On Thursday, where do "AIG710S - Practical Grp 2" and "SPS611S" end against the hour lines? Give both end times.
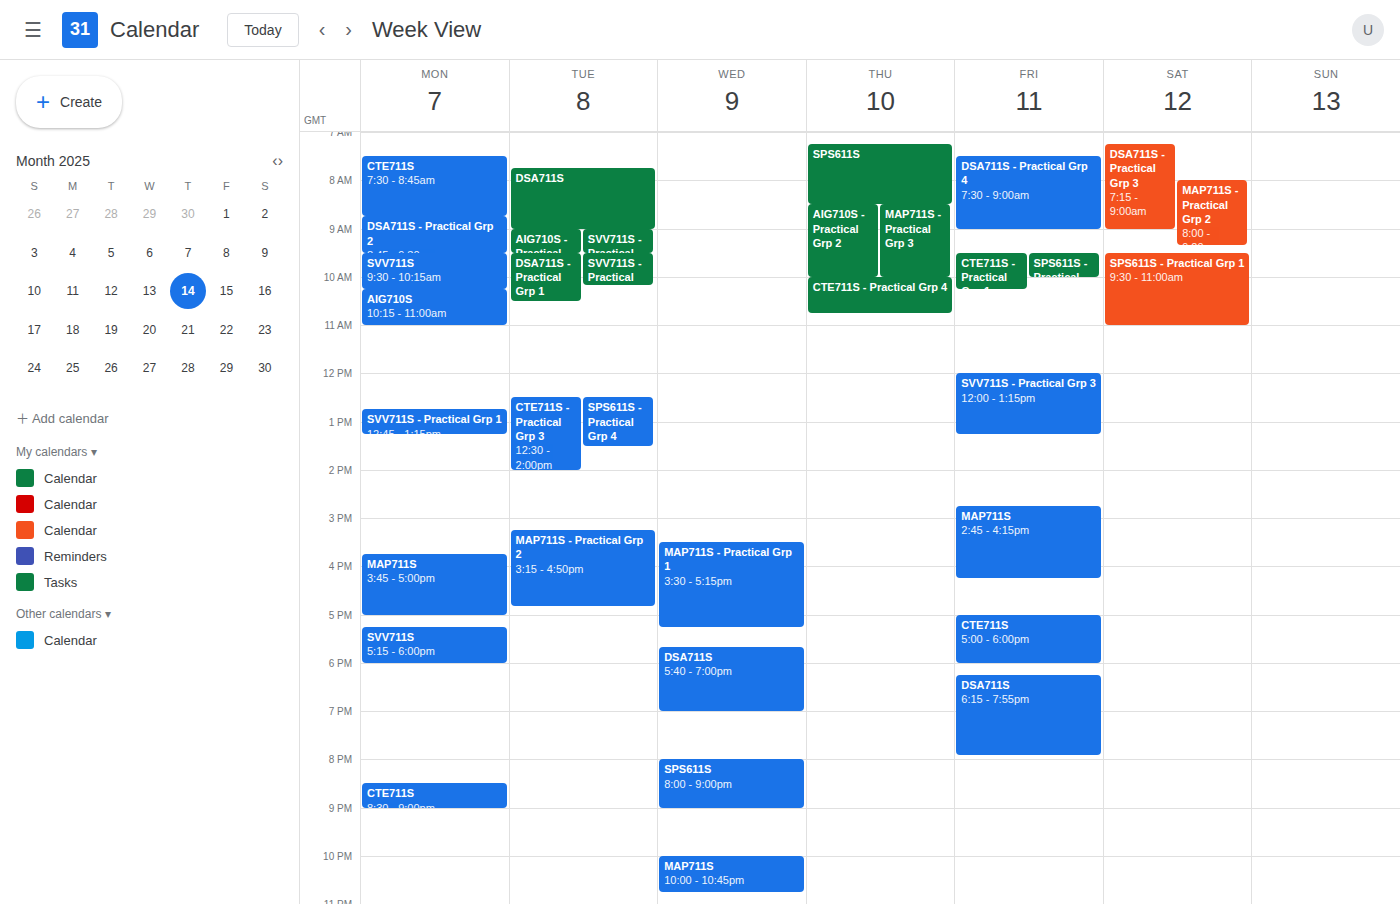
"AIG710S - Practical Grp 2": 10:00 AM, exactly on the 10 AM line. "SPS611S": 8:30 AM, halfway between the 8 AM and 9 AM lines.